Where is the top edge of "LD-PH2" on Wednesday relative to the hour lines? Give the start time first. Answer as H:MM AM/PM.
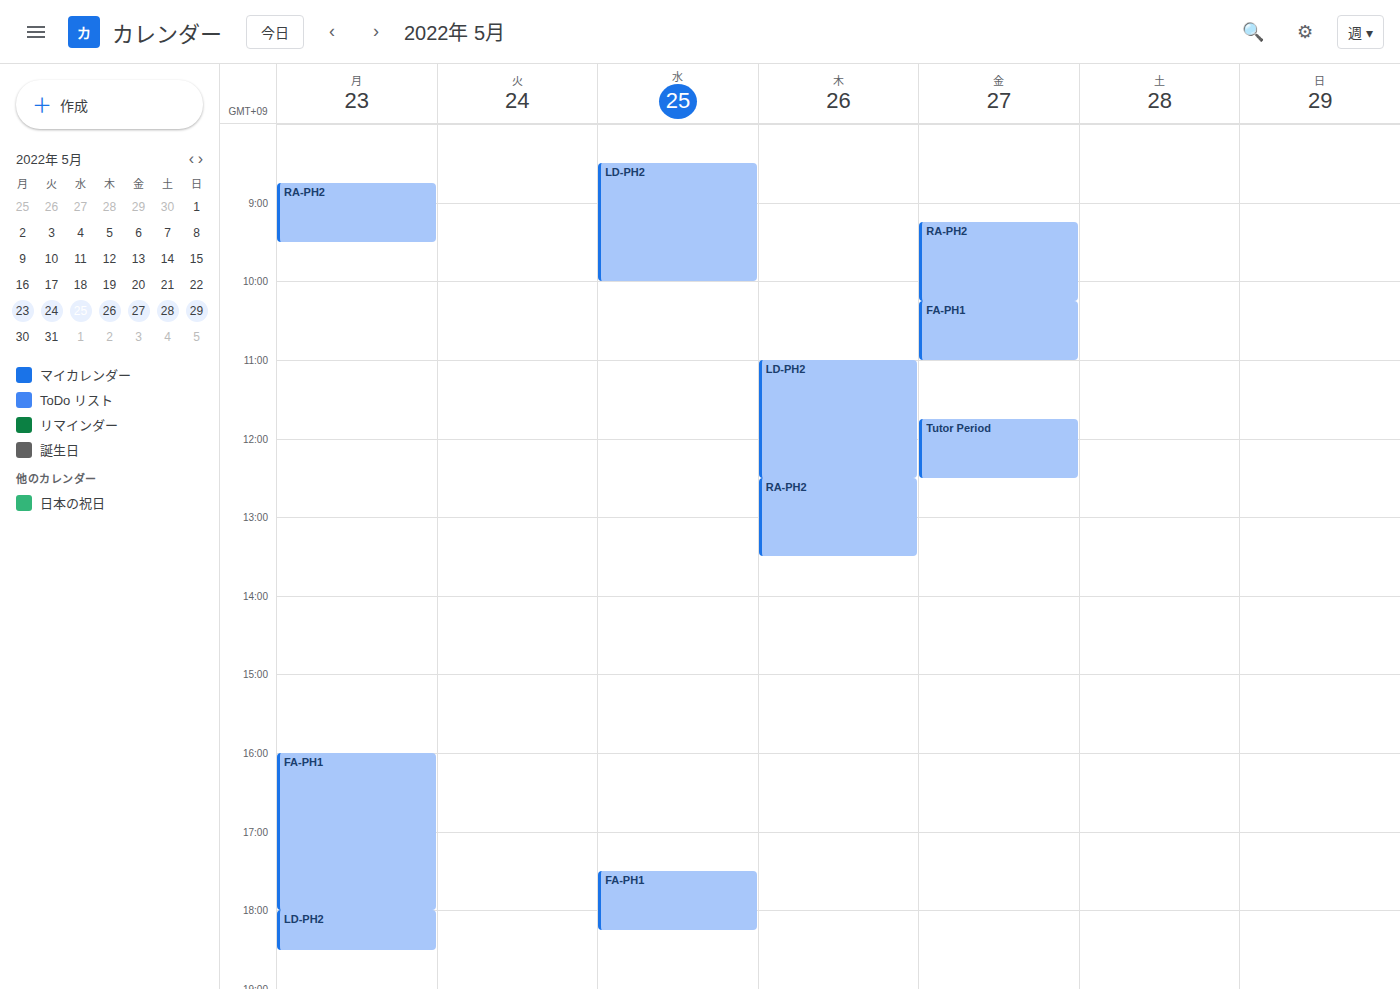
8:30 AM -- halfway between the 8 AM and 9 AM lines.